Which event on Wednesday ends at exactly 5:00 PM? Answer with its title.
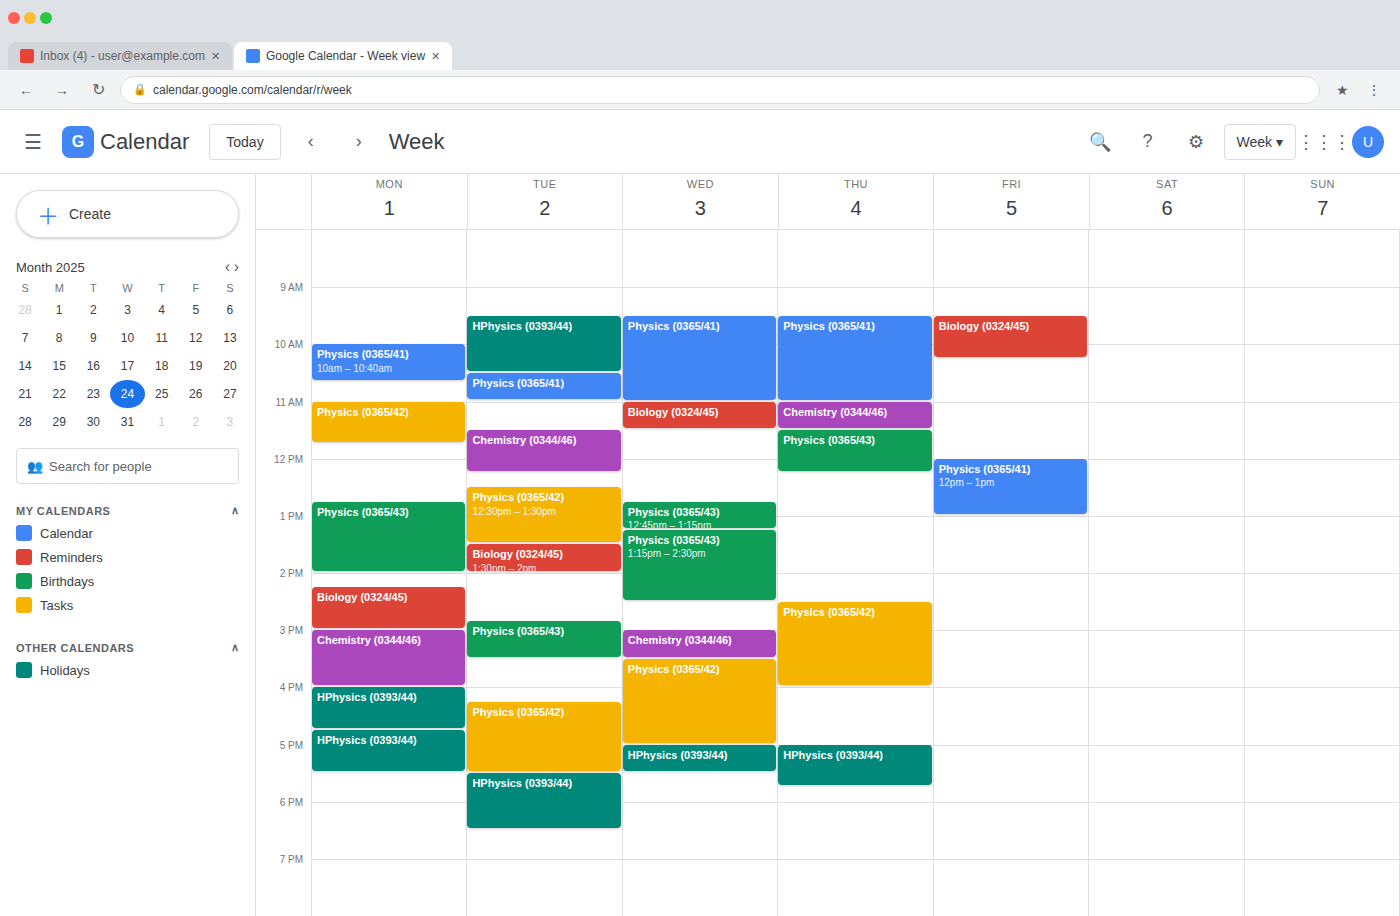
"Physics (0365/42)"